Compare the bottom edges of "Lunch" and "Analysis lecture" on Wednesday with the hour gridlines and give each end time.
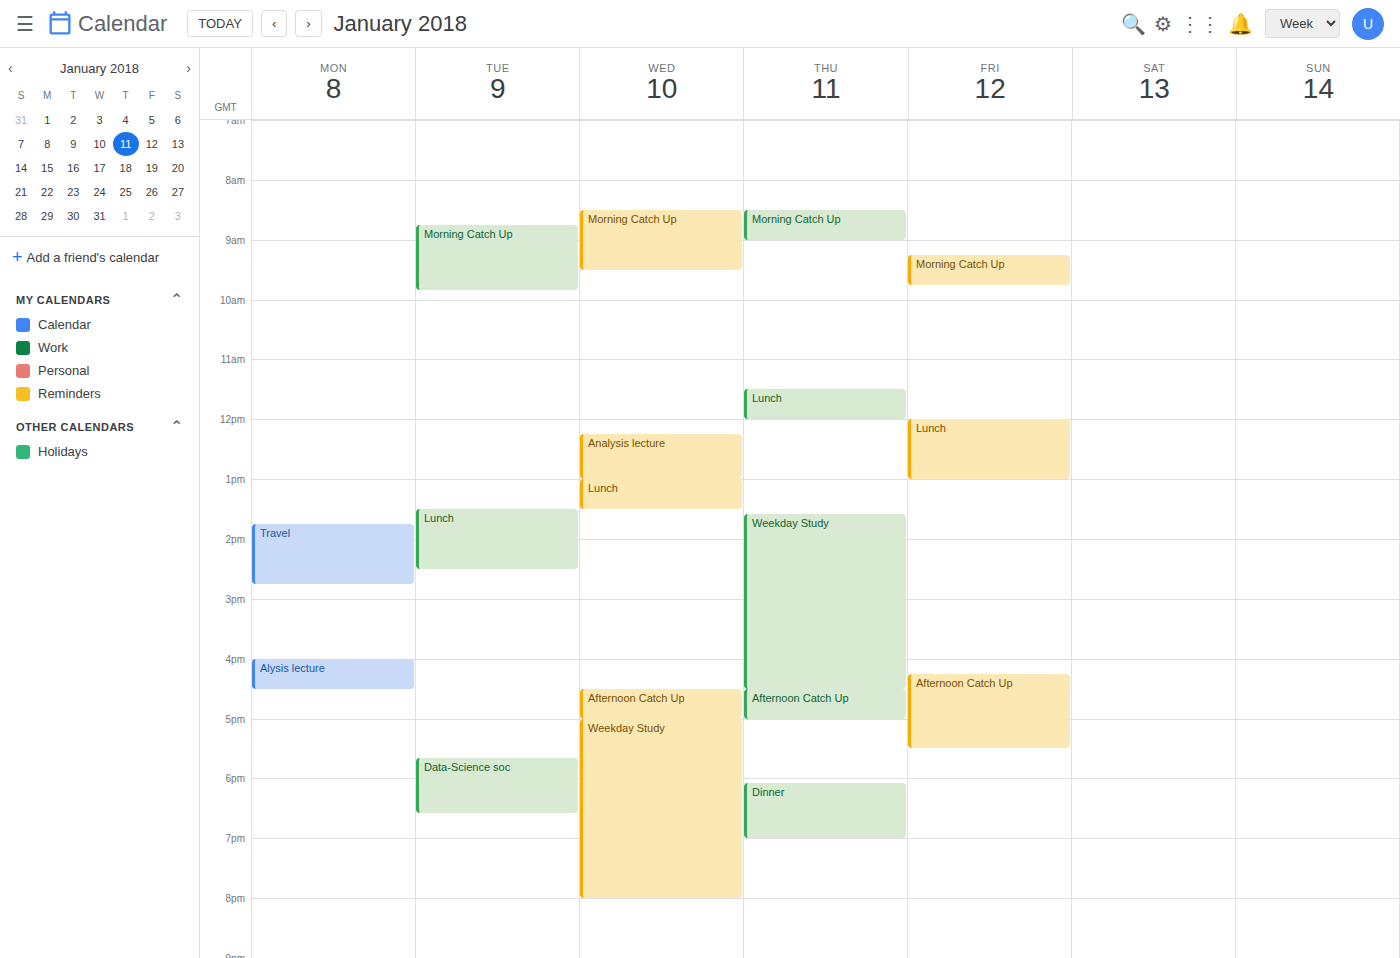
"Lunch": 1:30 PM, halfway between the 1 PM and 2 PM lines. "Analysis lecture": 1:00 PM, exactly on the 1 PM line.